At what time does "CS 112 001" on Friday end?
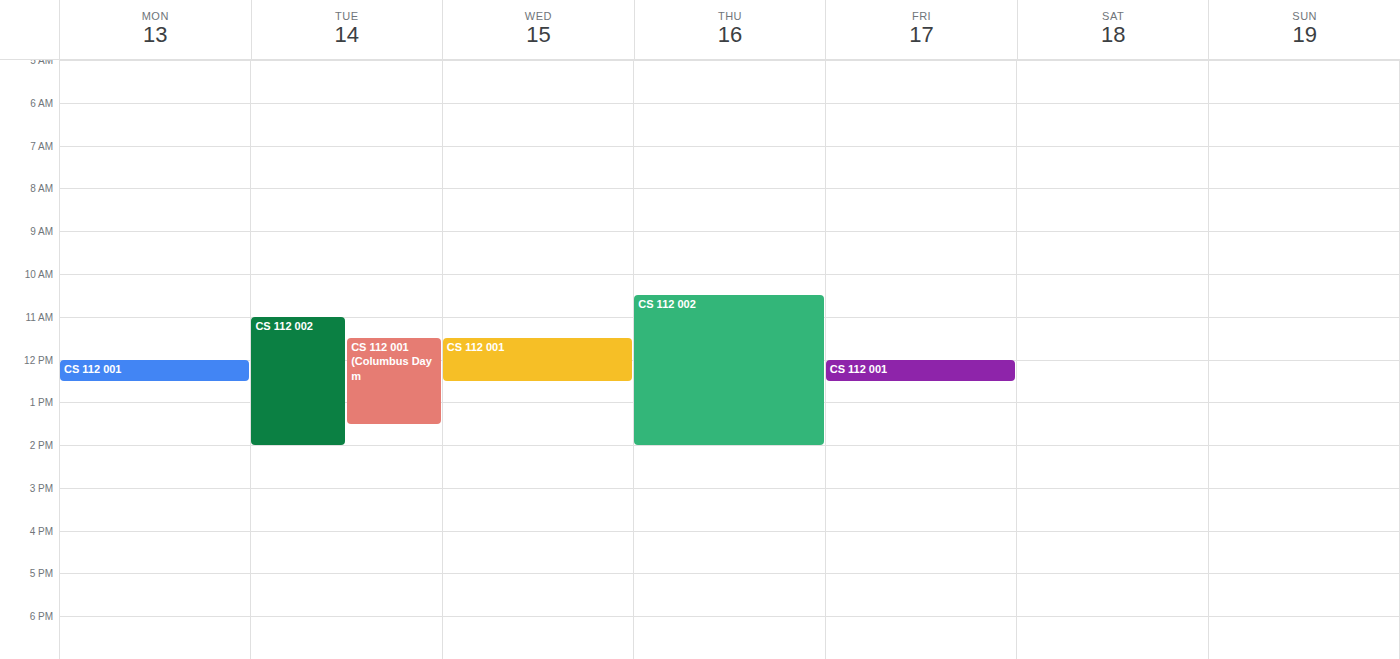
12:30